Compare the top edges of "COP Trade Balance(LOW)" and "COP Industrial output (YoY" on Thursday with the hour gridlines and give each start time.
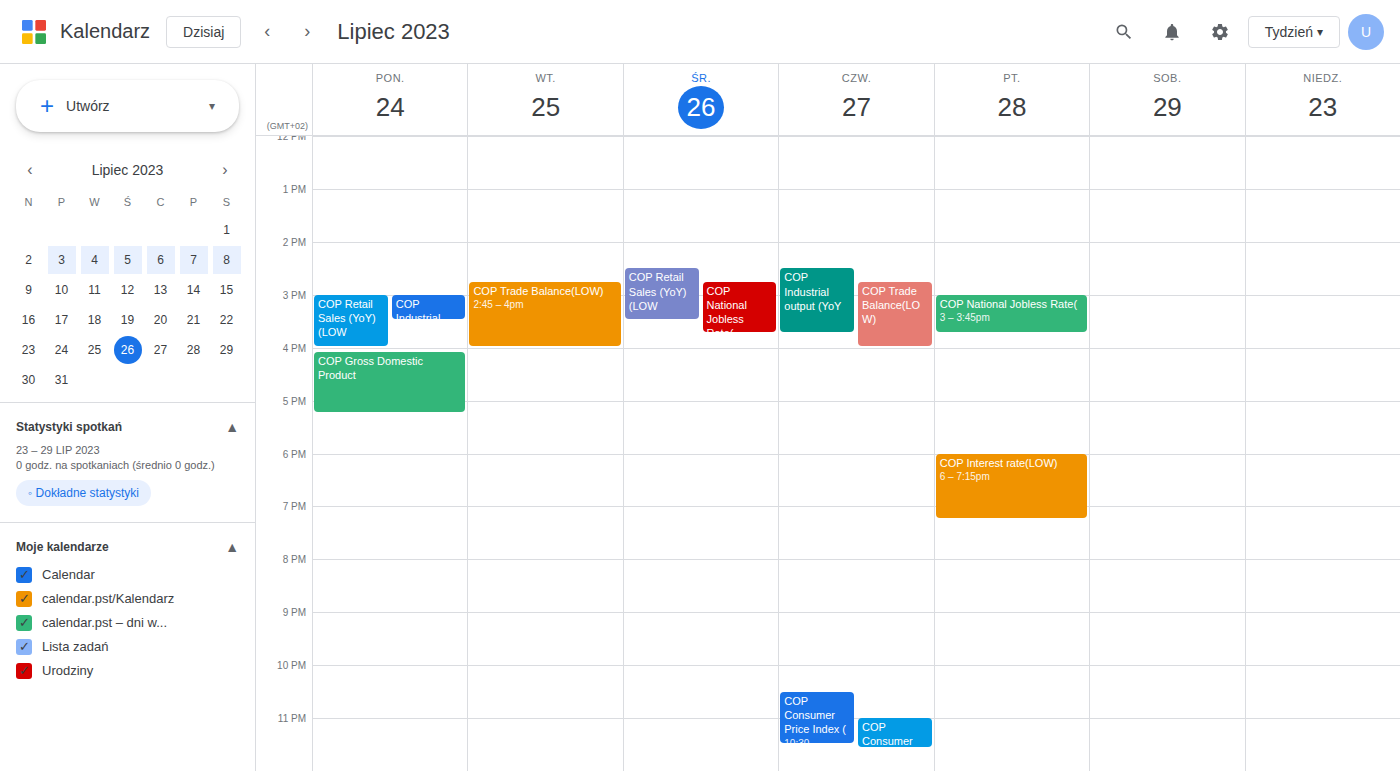
"COP Trade Balance(LOW)": 2:45 PM, neither: three quarters of the way from the 2 PM line to the 3 PM line. "COP Industrial output (YoY": 2:30 PM, halfway between the 2 PM and 3 PM lines.